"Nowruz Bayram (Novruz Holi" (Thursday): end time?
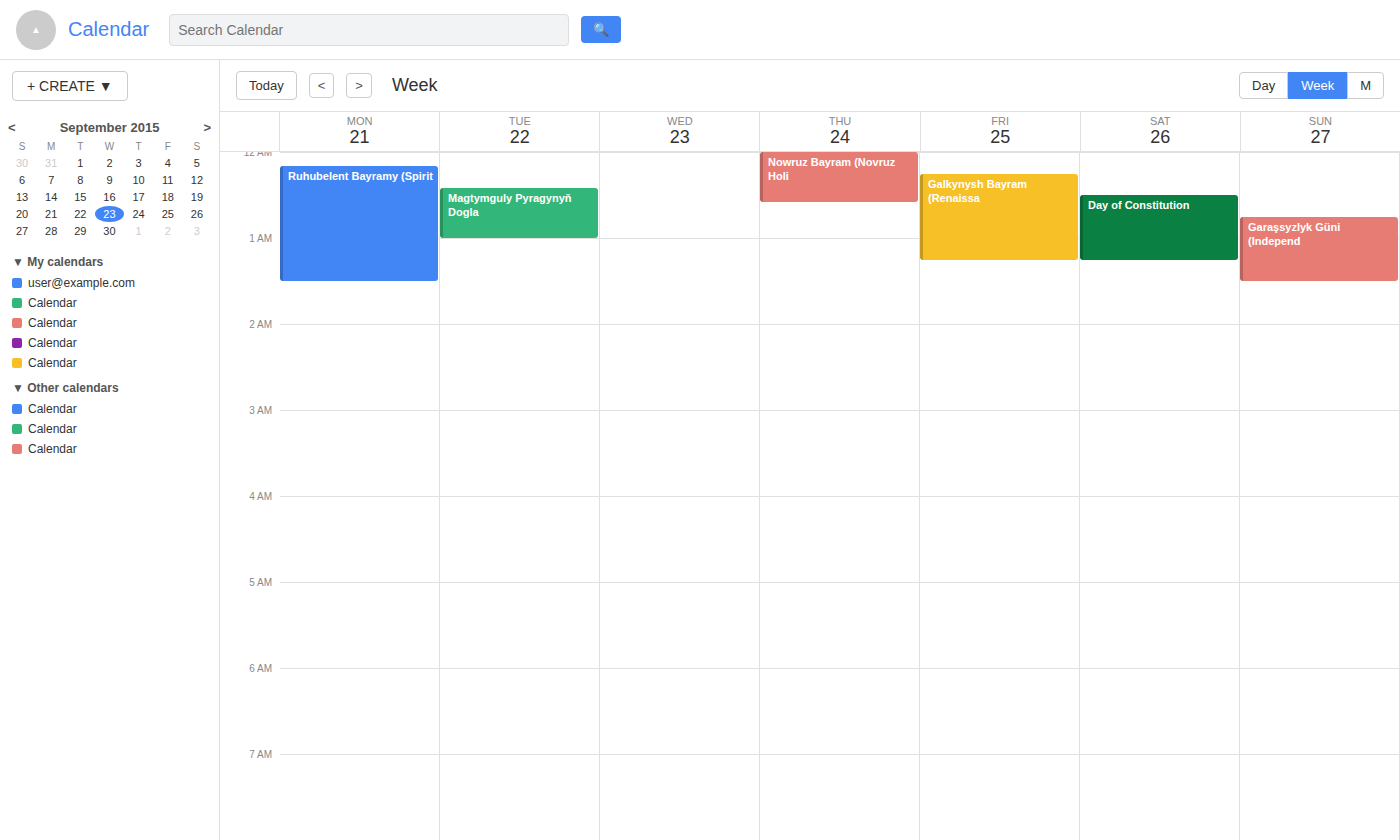
12:35 AM